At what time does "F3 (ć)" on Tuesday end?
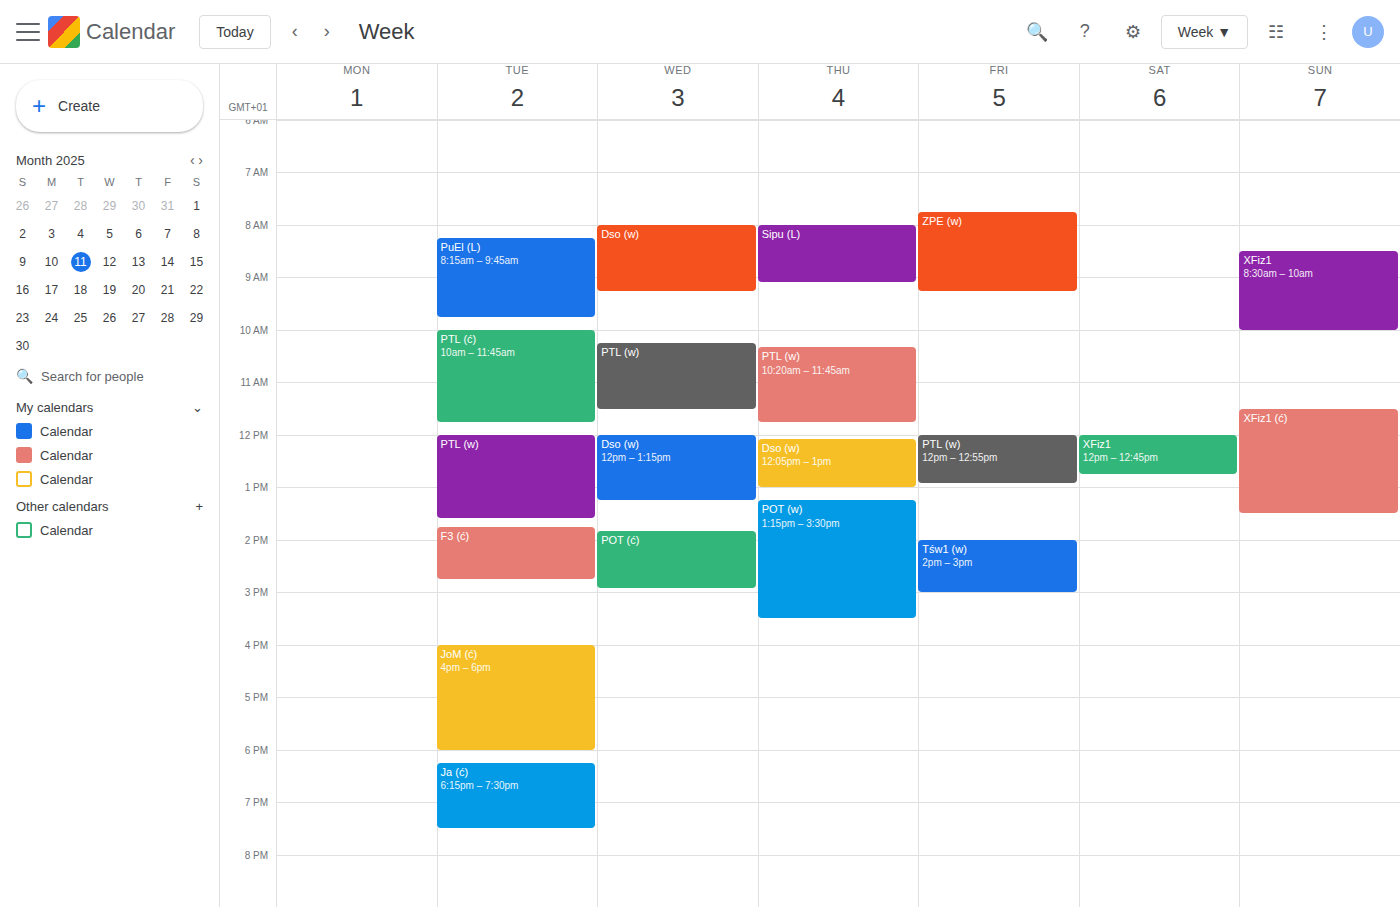
2:45 PM